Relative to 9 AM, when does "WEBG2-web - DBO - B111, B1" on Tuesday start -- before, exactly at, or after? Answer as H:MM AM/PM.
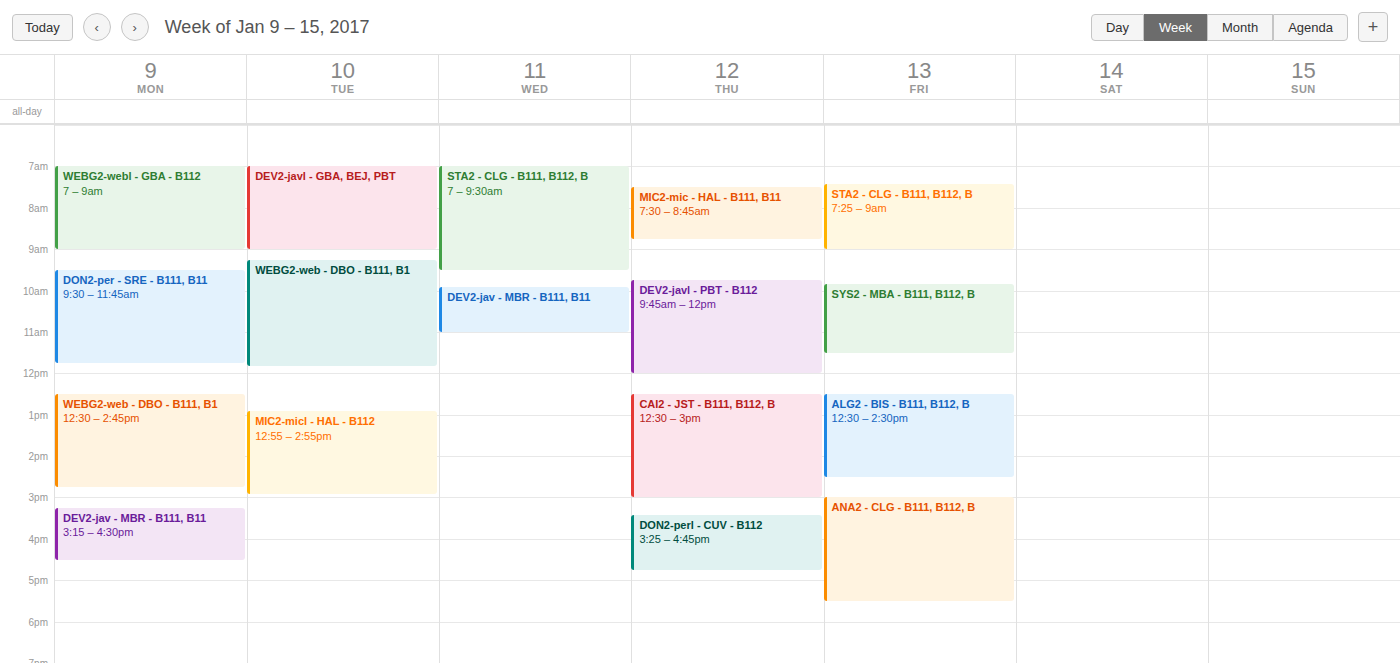
9:15 AM -- after 9 AM, 15 minutes below the 9 AM line.